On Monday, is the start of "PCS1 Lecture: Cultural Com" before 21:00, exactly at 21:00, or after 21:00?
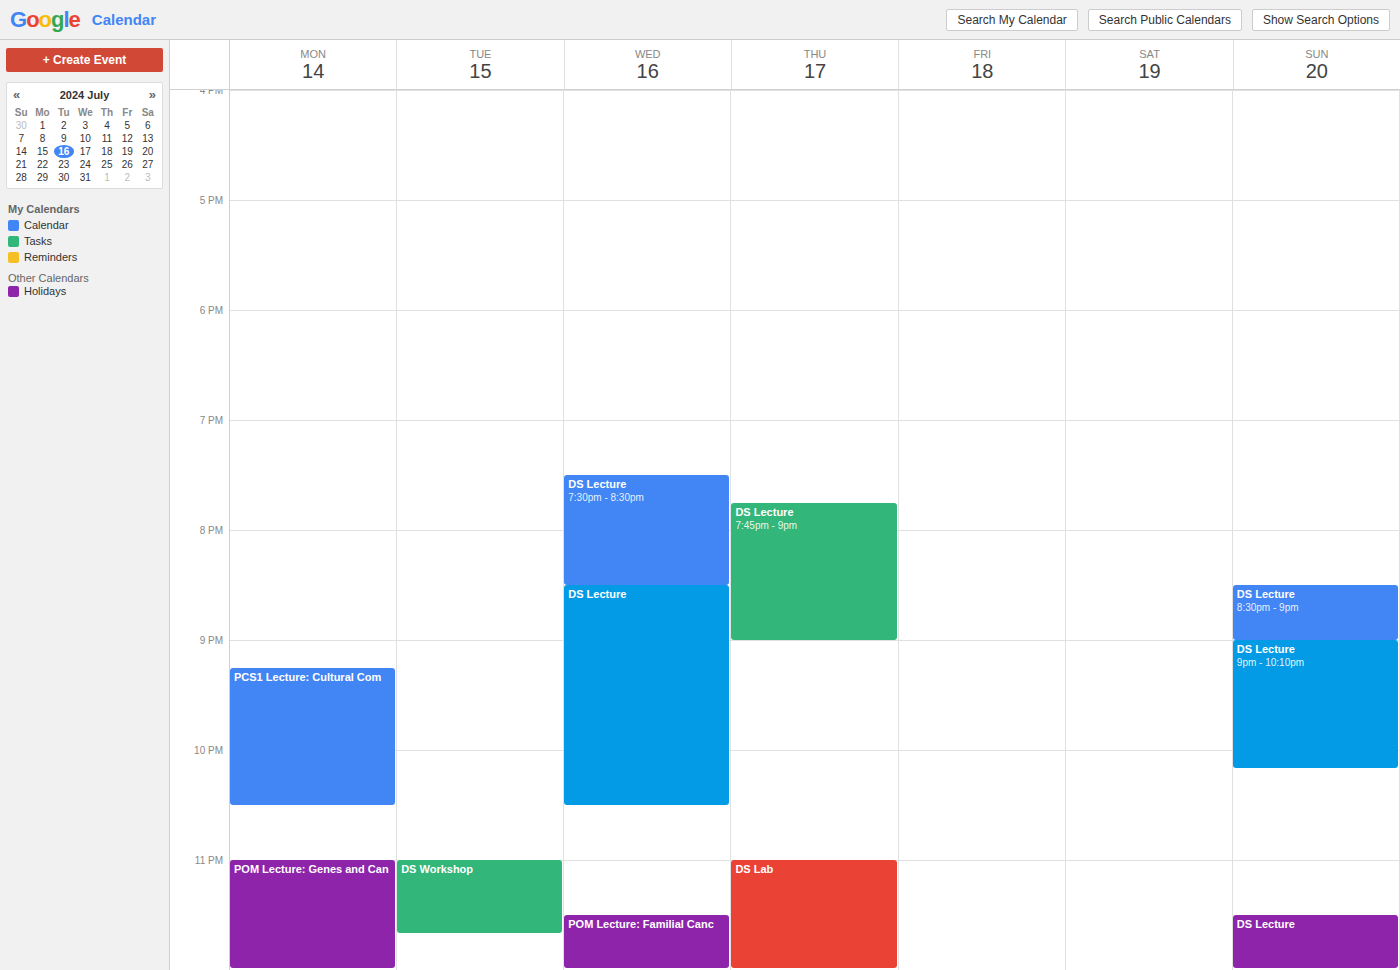
21:15 -- after 21:00, 15 minutes below the 21:00 line.